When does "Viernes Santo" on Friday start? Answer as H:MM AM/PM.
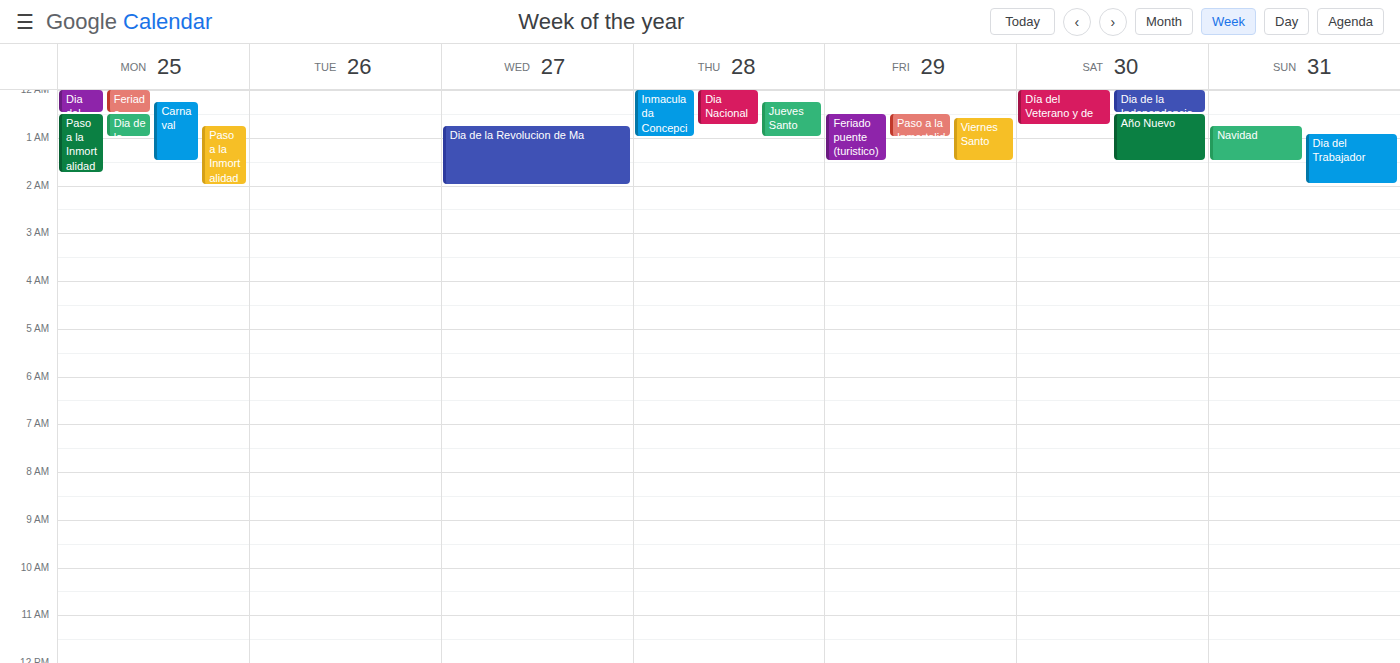
12:35 AM